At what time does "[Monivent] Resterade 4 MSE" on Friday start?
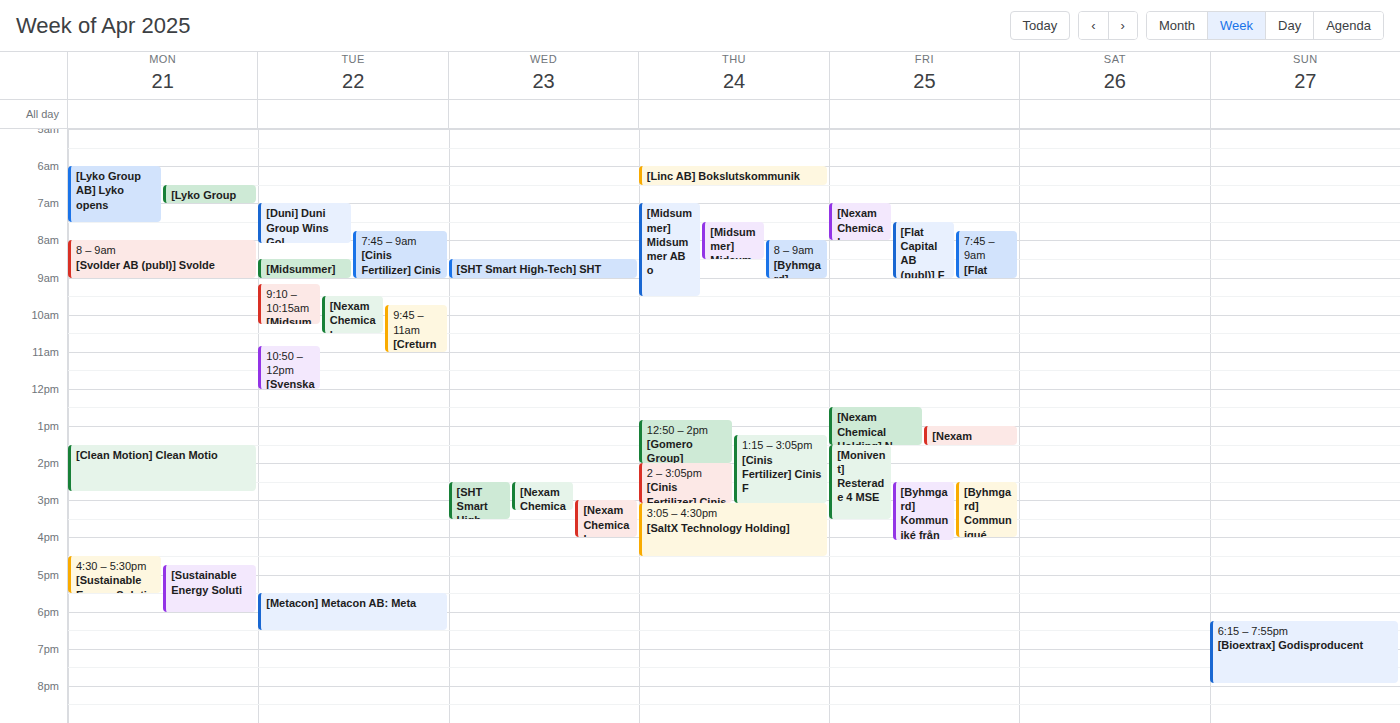
13:30